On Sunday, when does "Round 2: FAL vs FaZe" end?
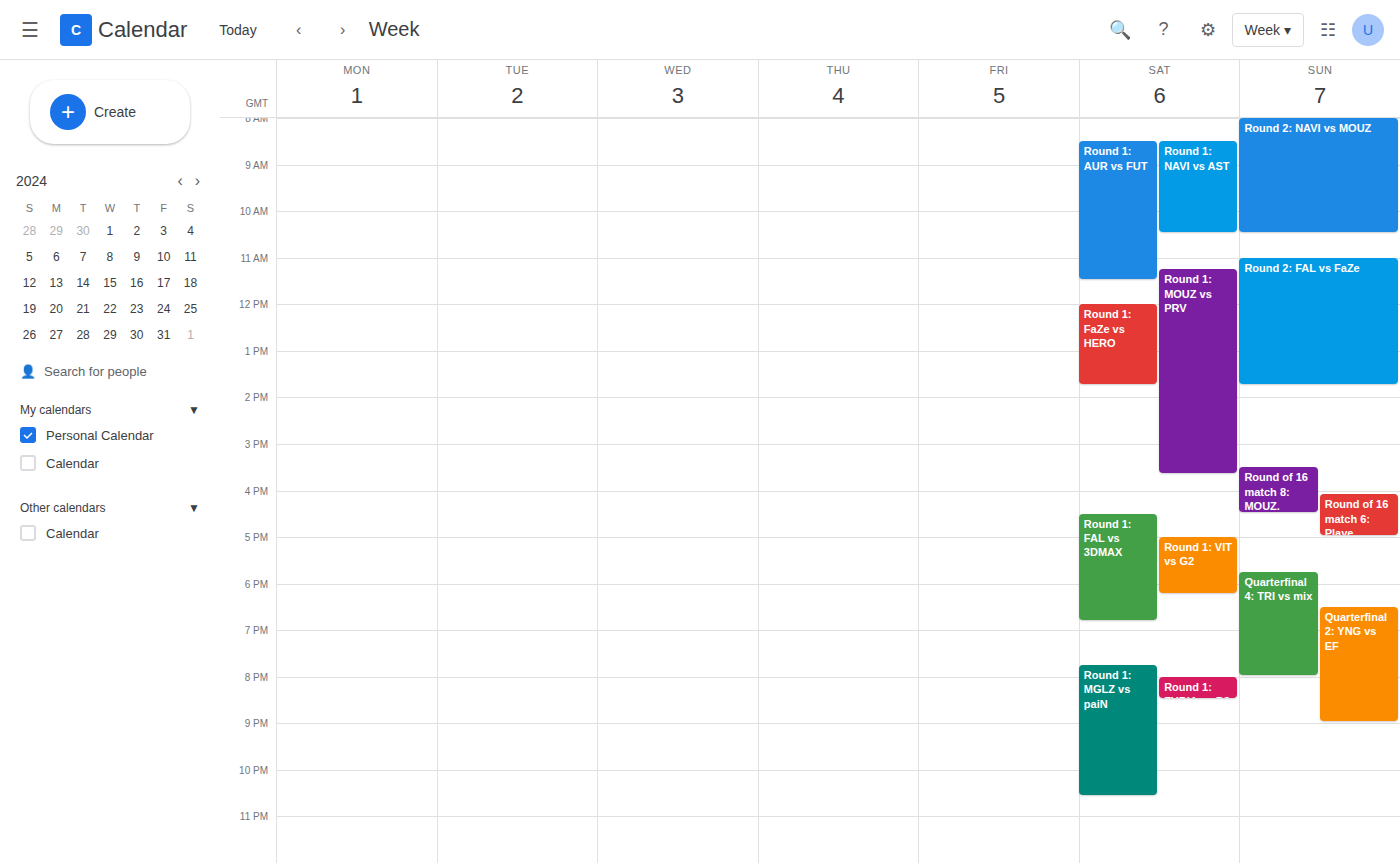
13:45